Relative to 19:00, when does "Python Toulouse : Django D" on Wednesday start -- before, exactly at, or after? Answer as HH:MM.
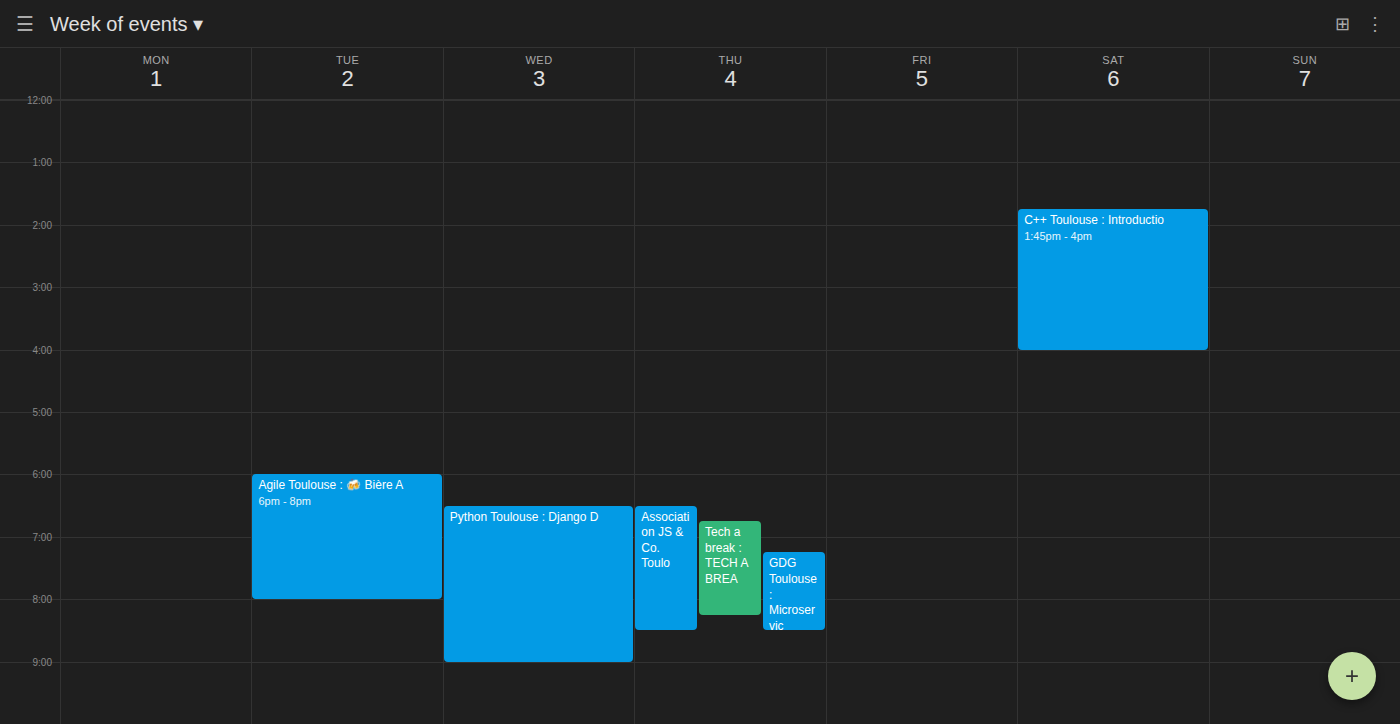
18:30 -- before 19:00, 30 minutes above the 19:00 line.